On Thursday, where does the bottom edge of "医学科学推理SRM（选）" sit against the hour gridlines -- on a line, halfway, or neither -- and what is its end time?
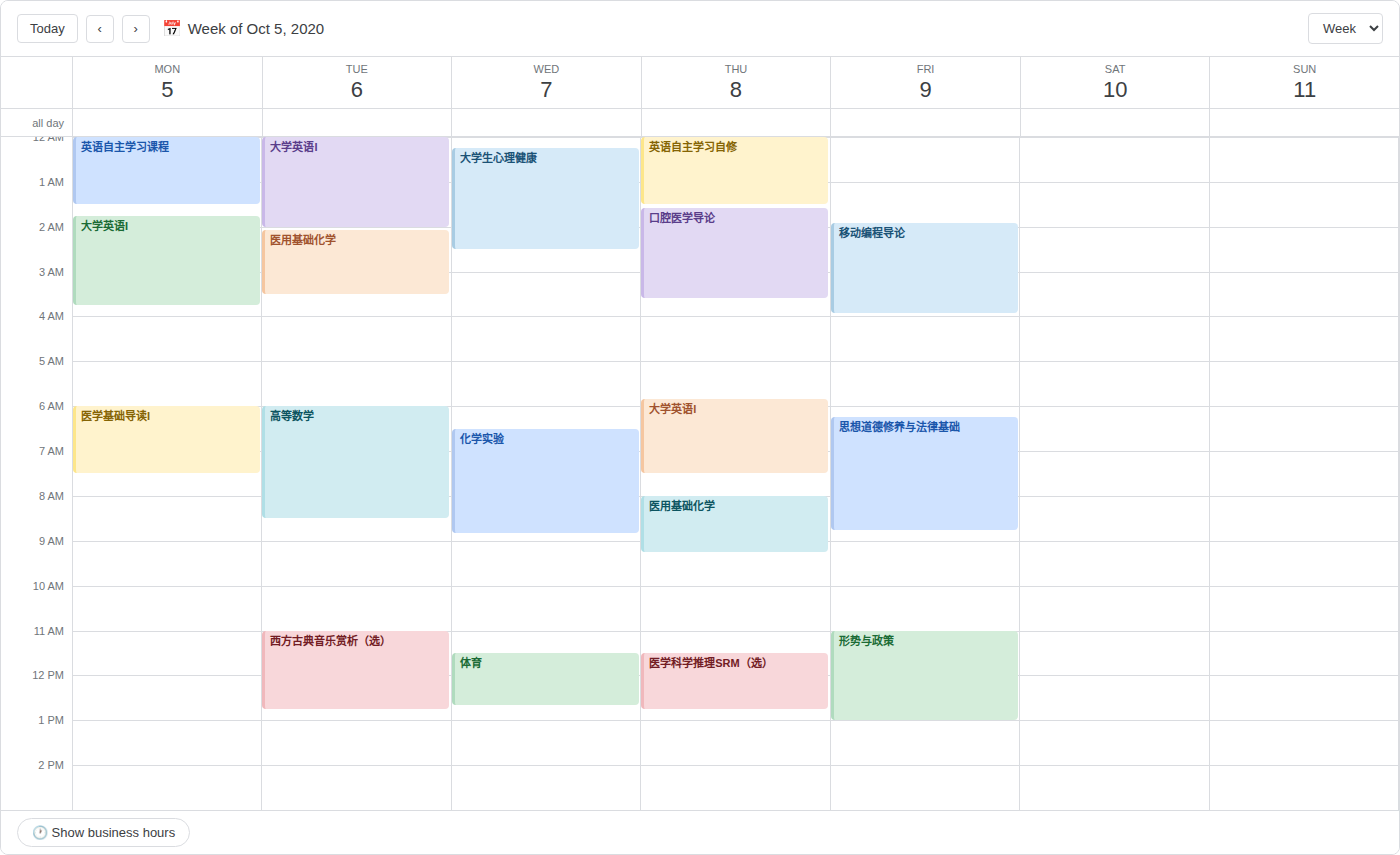
12:45 -- neither: three quarters of the way from the 12:00 line to the 13:00 line.